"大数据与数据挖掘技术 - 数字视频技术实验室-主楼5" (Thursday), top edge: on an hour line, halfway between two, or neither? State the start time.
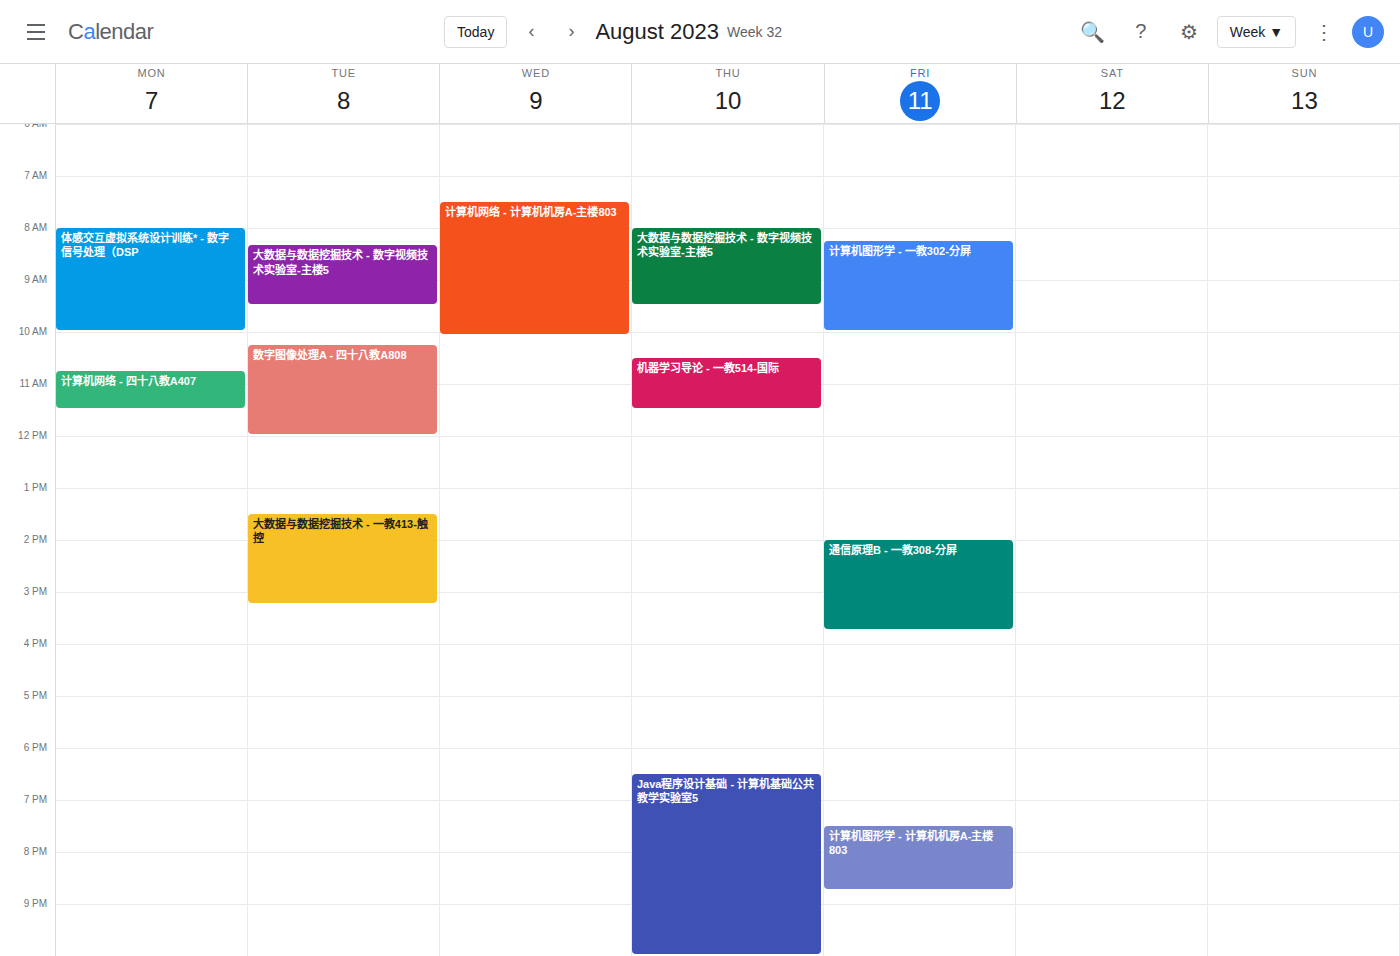
8:00 AM -- exactly on the 8 AM line.